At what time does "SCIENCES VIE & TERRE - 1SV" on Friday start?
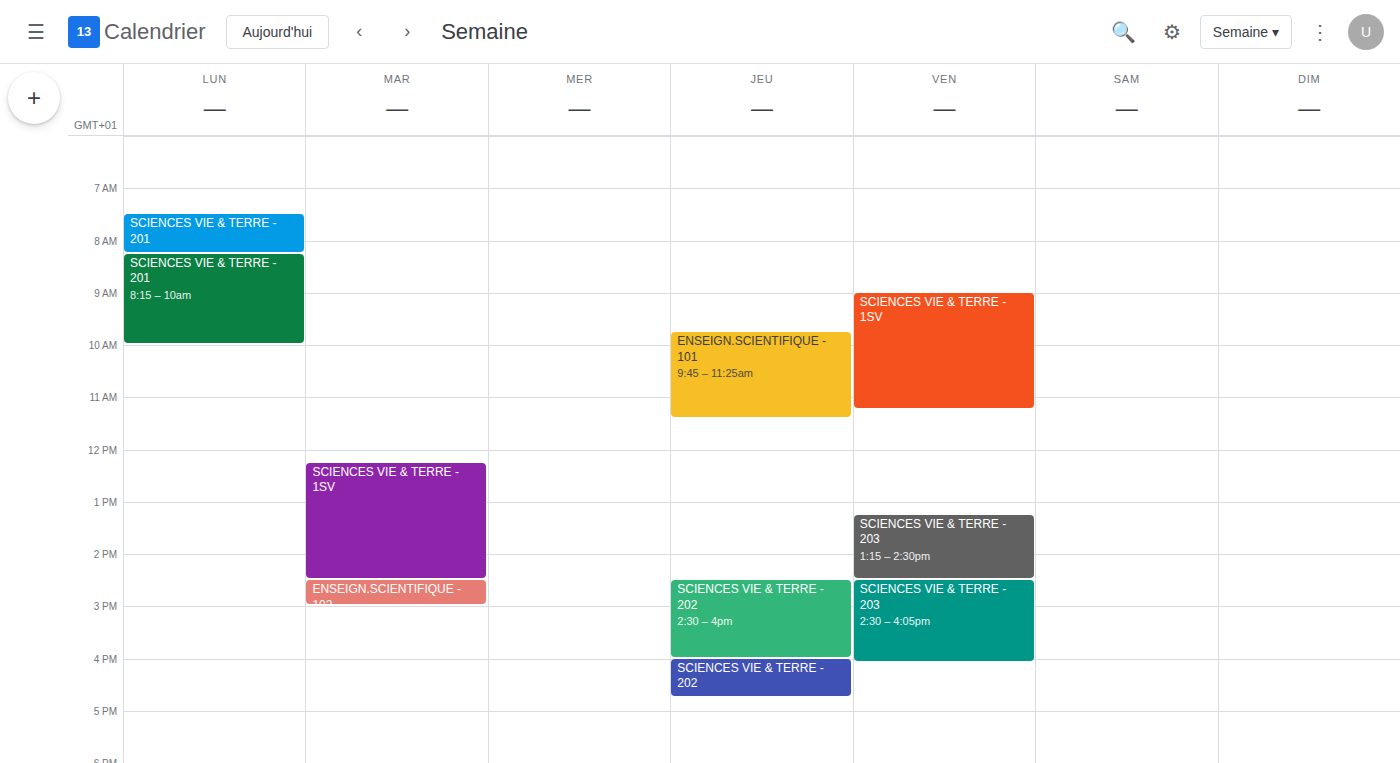
09:00